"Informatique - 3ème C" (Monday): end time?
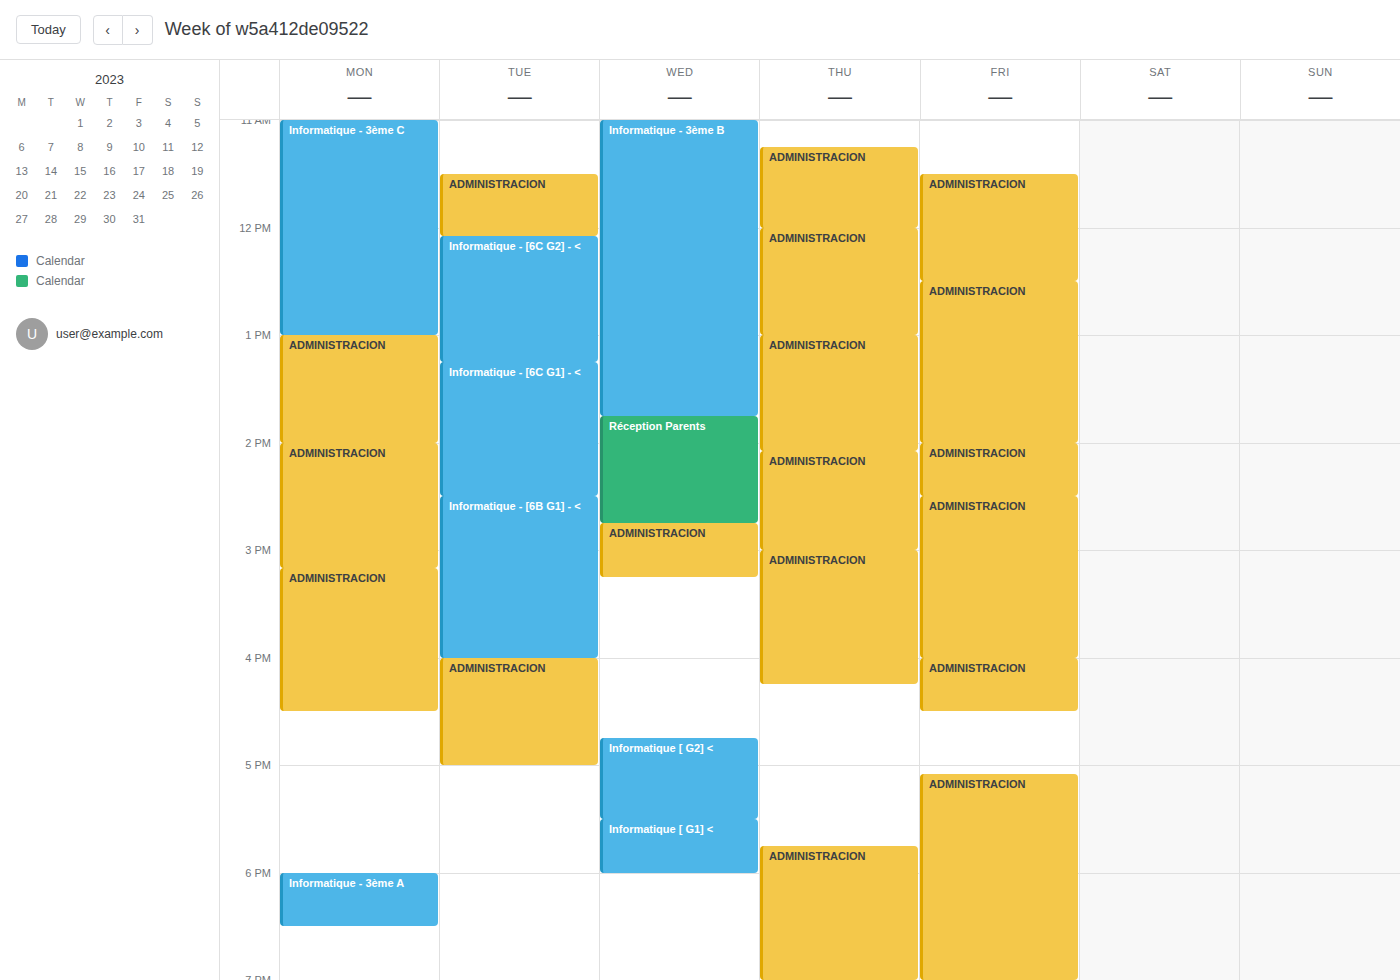
1:00 PM